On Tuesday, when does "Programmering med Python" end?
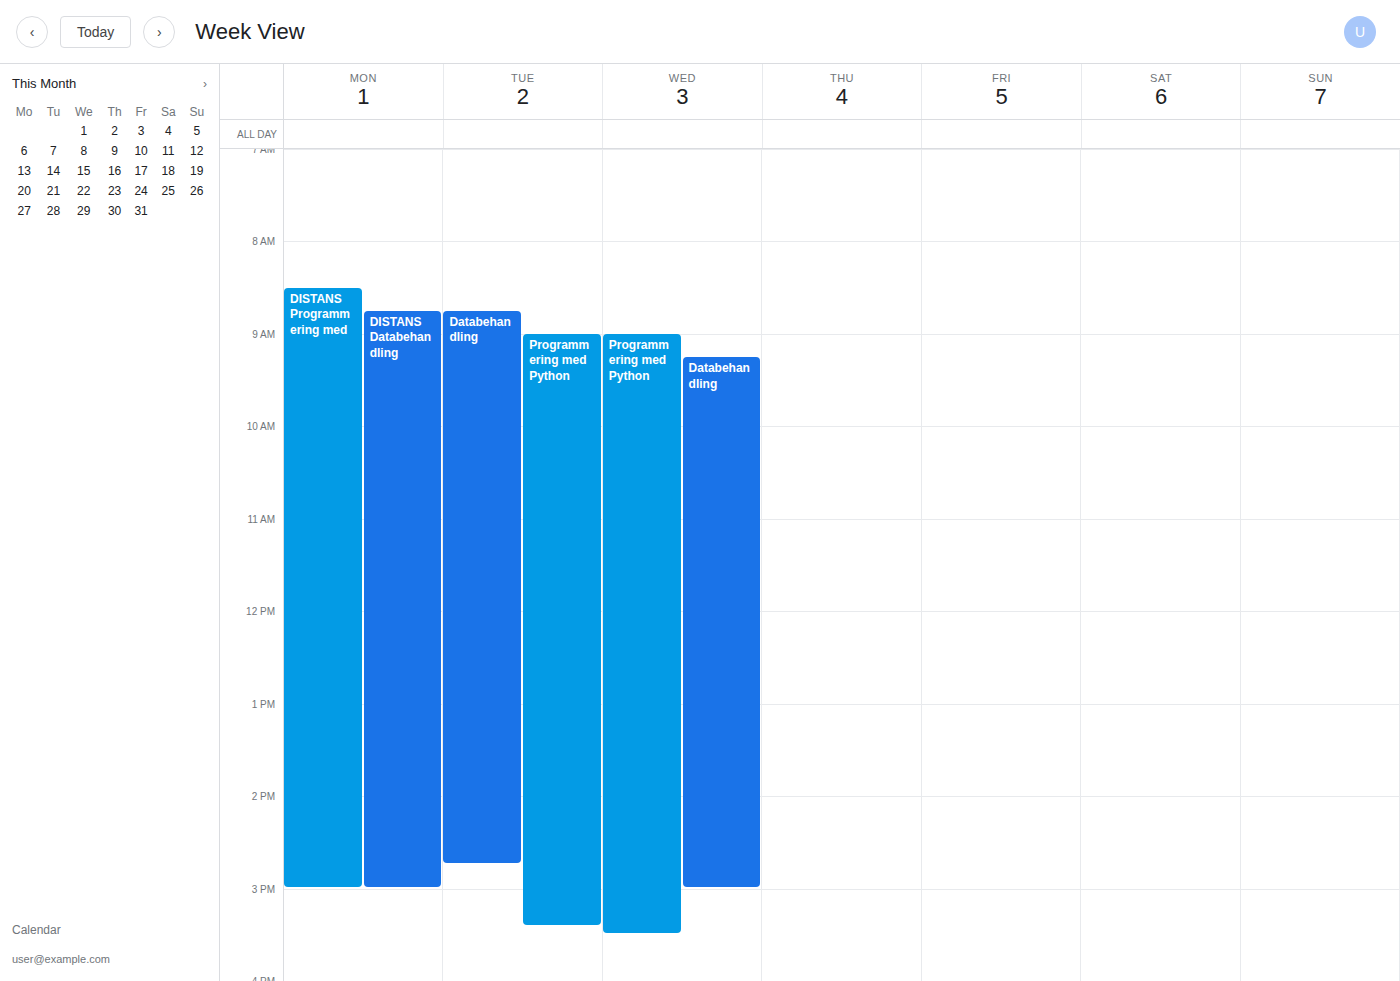
3:25 PM